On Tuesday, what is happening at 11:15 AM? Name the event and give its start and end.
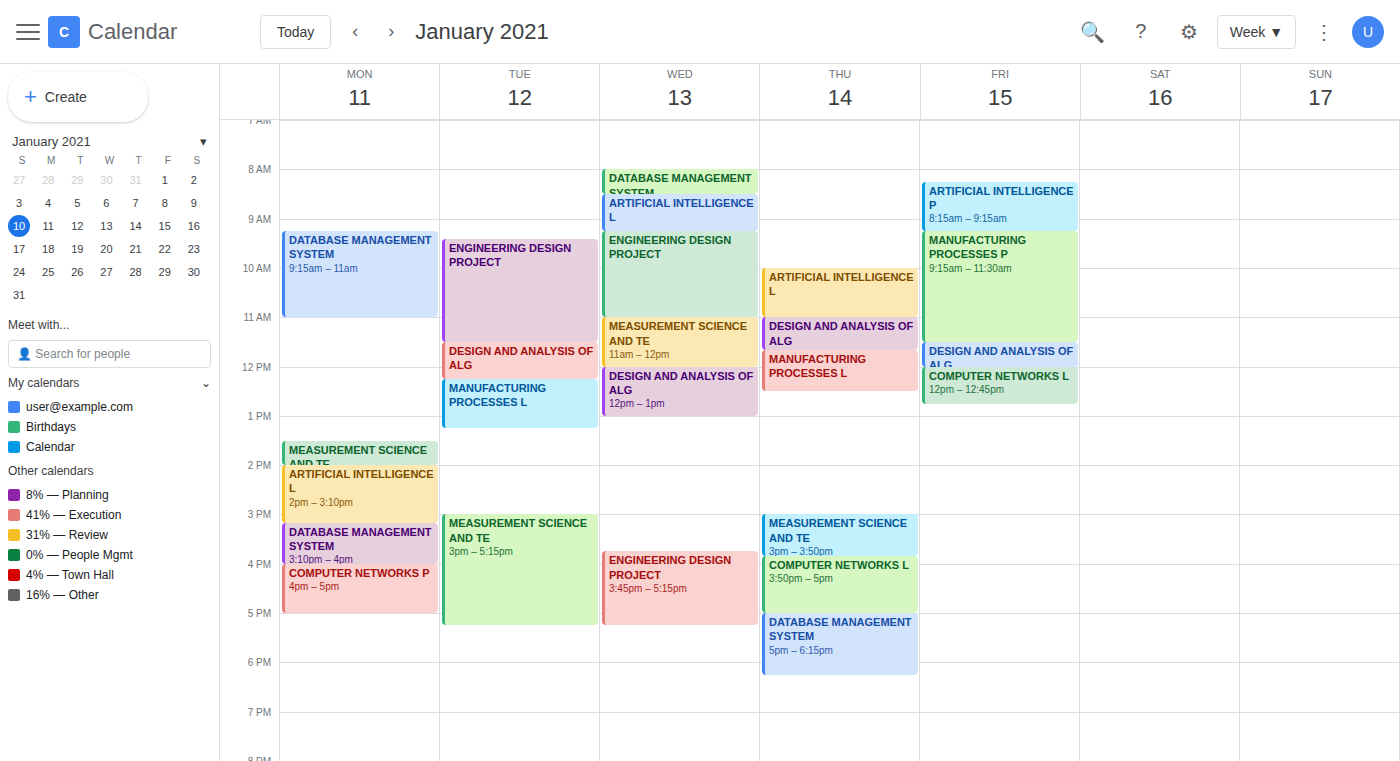
"ENGINEERING DESIGN PROJECT", 9:25 AM to 11:30 AM